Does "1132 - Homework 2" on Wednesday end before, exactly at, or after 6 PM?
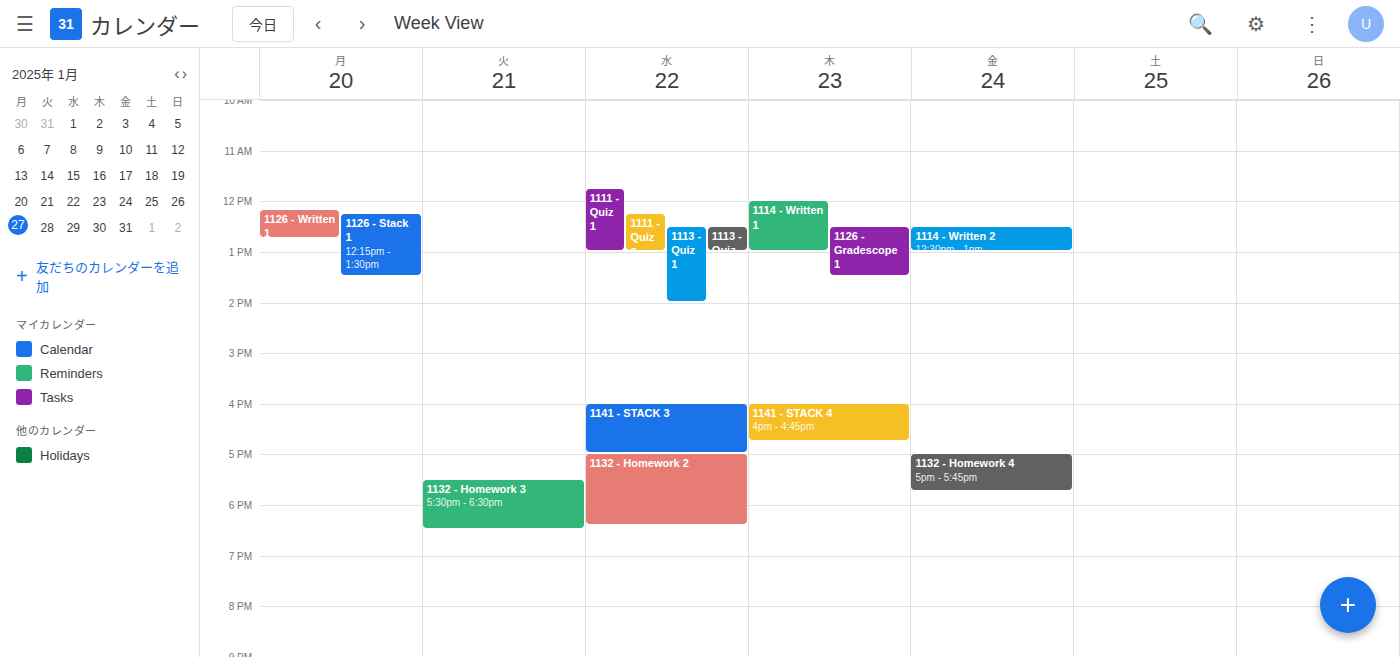
6:25 PM -- after 6 PM, 25 minutes below the 6 PM line.